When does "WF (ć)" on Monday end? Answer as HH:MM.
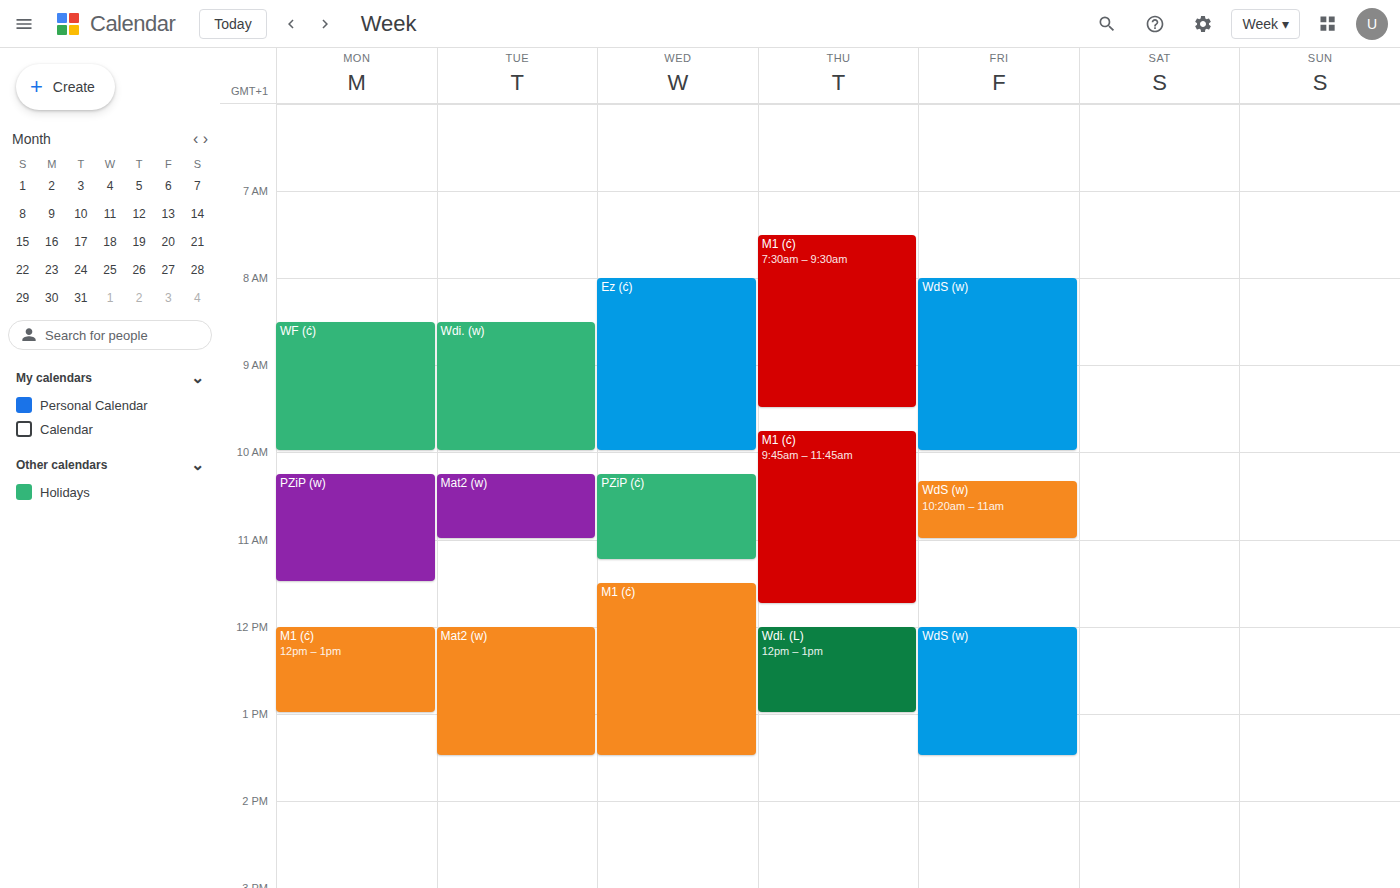
10:00